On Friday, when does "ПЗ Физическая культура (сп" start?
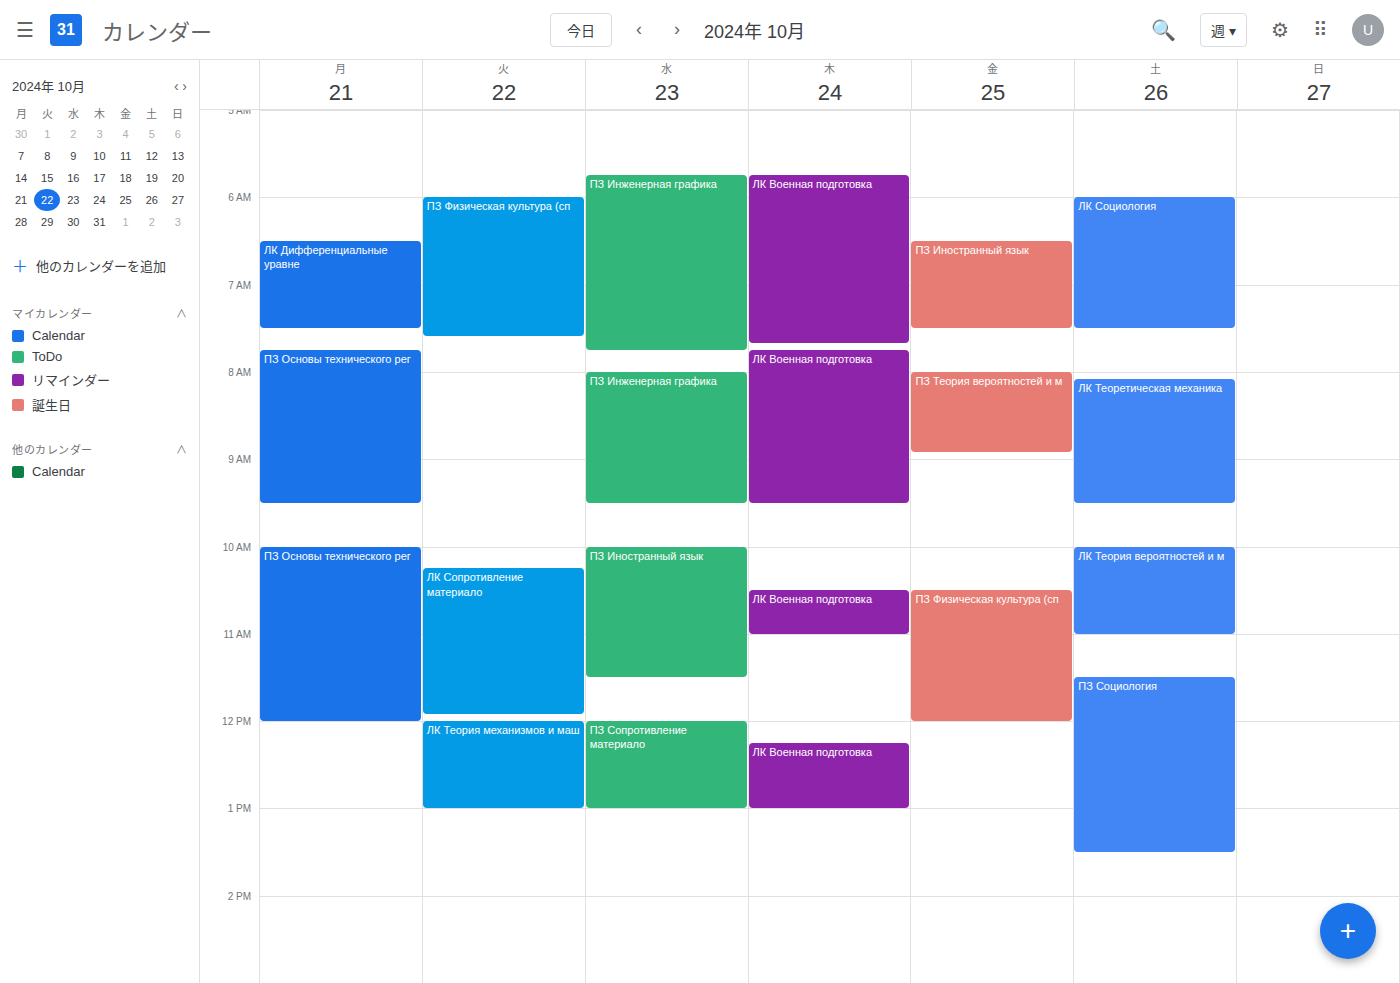
10:30 AM